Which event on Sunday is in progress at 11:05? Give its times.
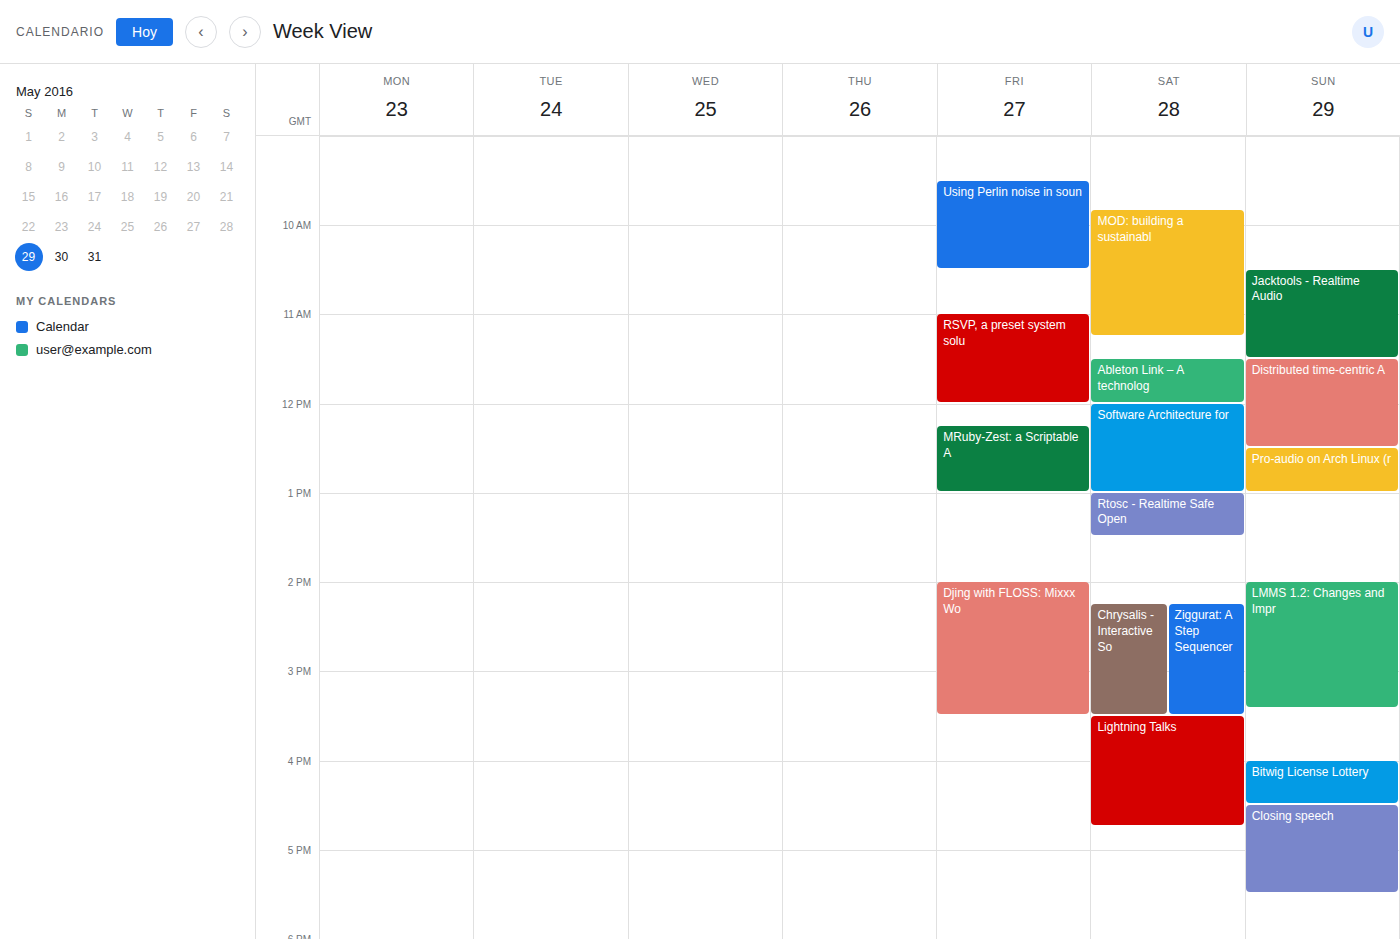
"Jacktools - Realtime Audio", 10:30 to 11:30